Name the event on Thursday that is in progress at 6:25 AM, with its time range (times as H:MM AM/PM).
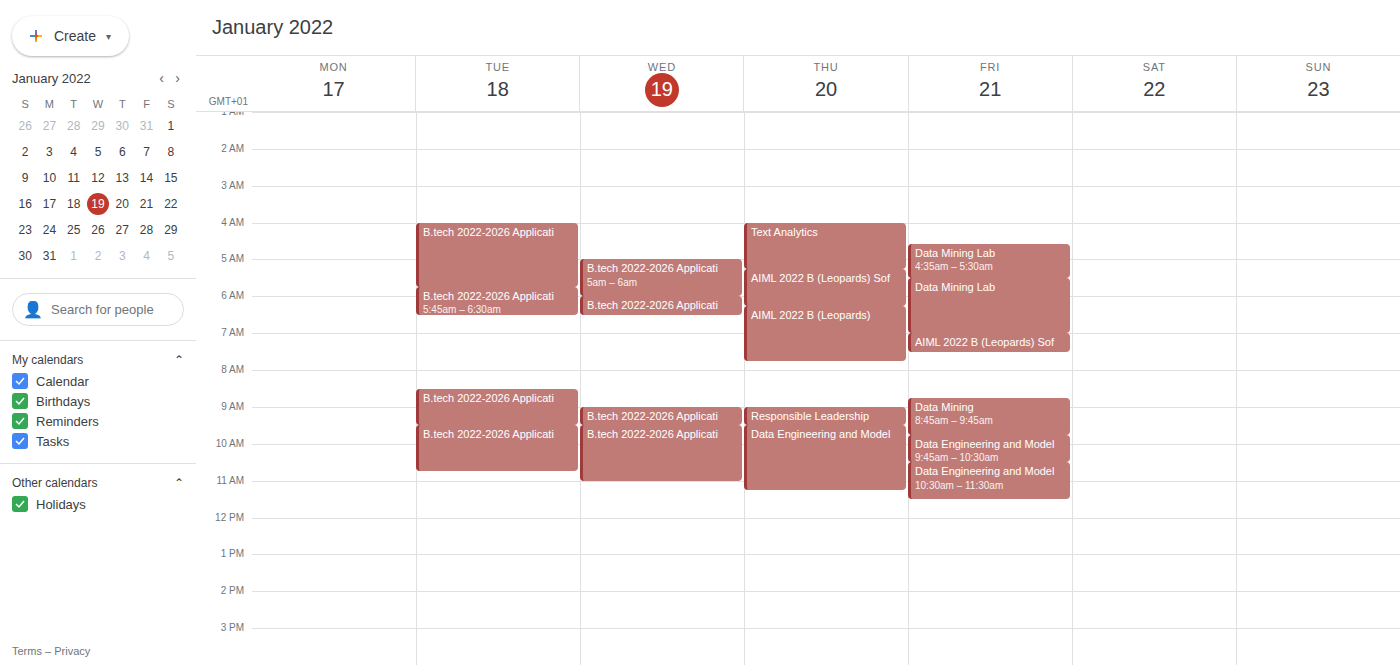
"AIML 2022 B (Leopards)", 6:15 AM to 7:45 AM